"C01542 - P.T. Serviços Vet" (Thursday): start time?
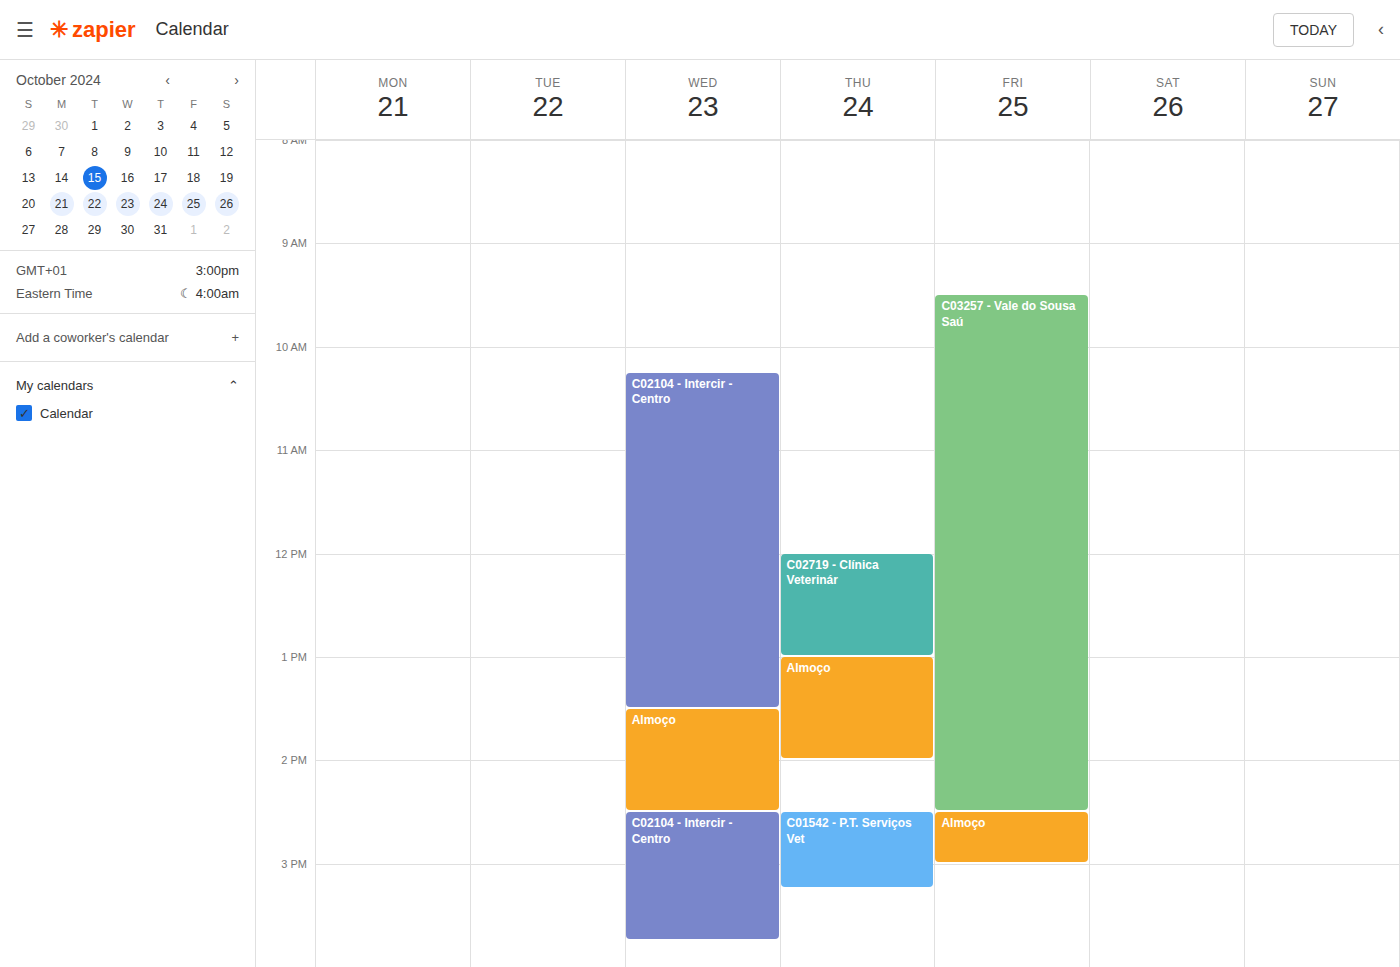
14:30